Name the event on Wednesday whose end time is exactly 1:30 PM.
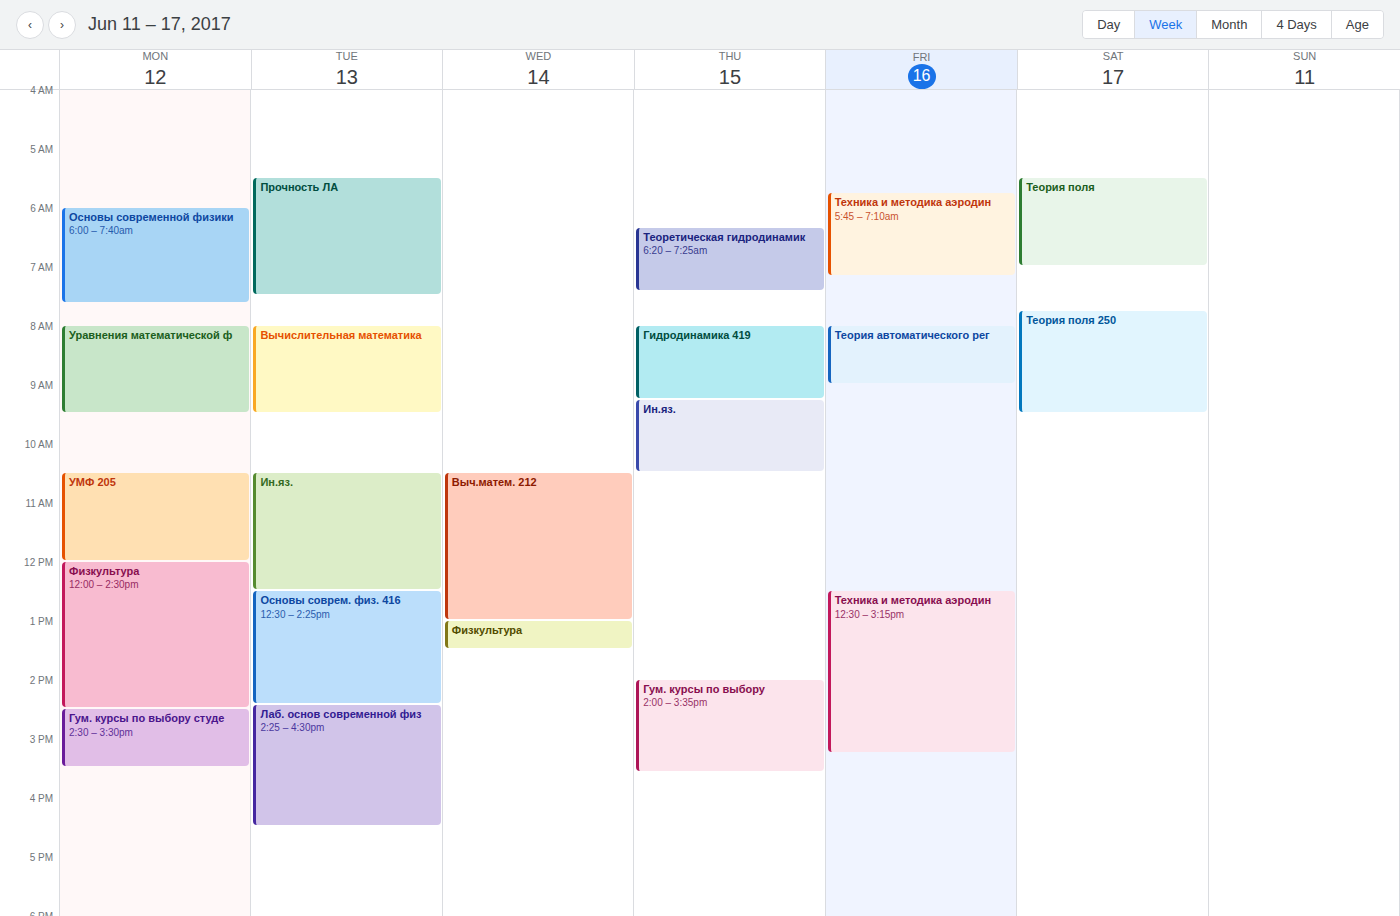
"Физкультура"